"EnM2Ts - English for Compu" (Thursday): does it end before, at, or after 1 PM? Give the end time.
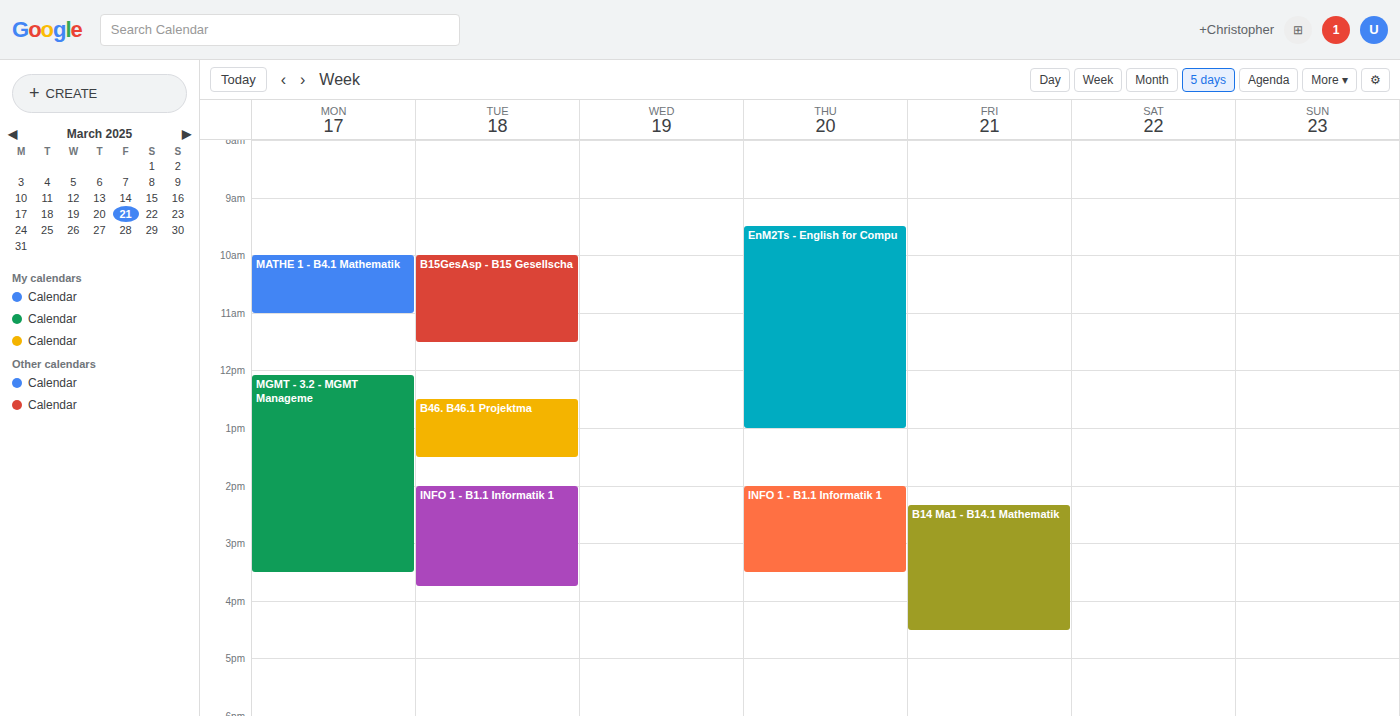
1:00 PM -- exactly at 1 PM, on the 1 PM line.